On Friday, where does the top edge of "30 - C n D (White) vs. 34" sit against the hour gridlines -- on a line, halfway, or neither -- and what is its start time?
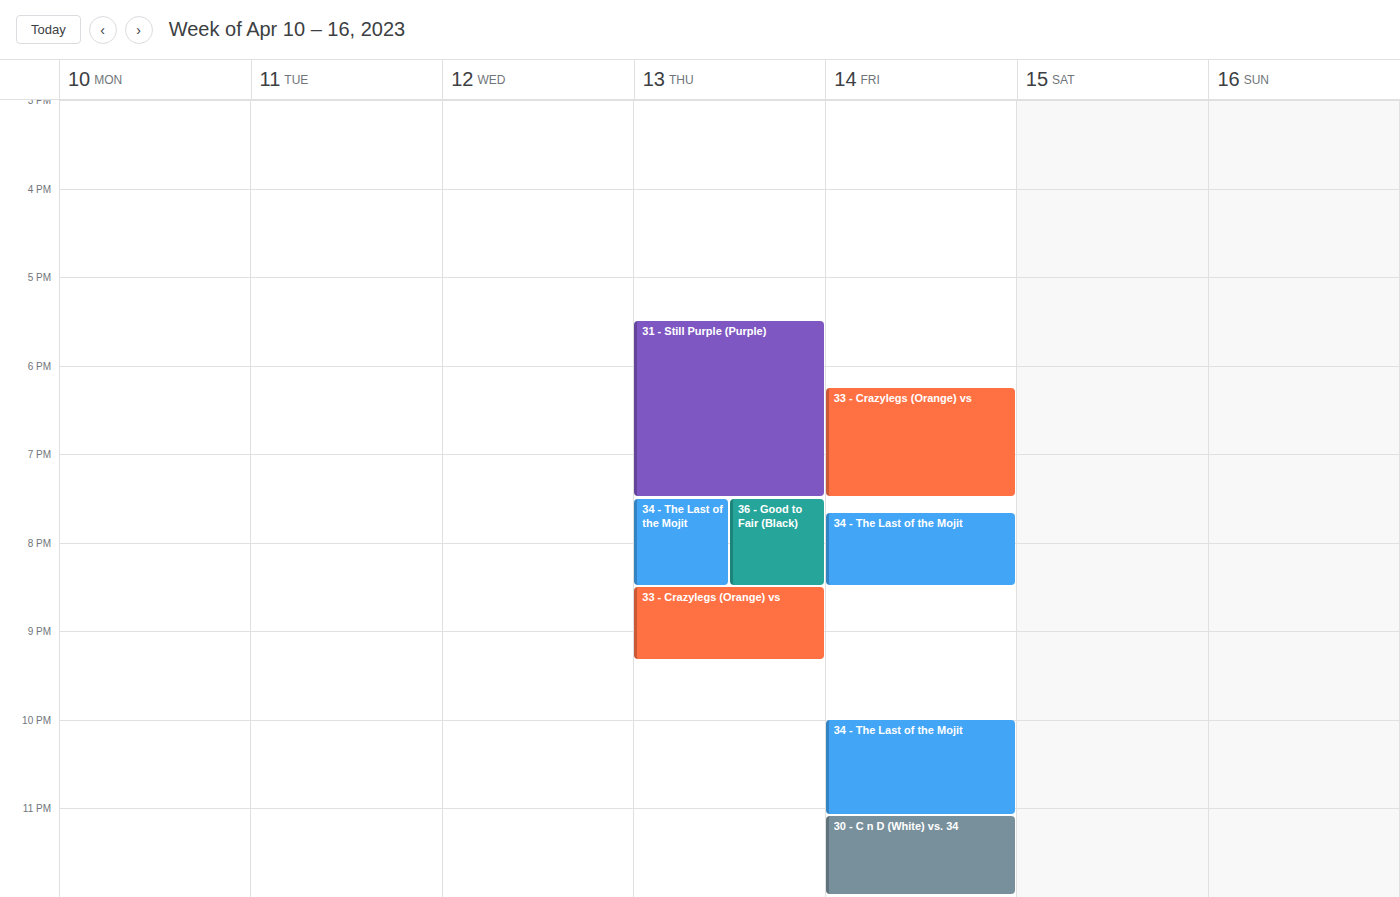
11:05 PM -- neither: 5 minutes below the 11 PM line and 55 minutes above the 12 AM line.